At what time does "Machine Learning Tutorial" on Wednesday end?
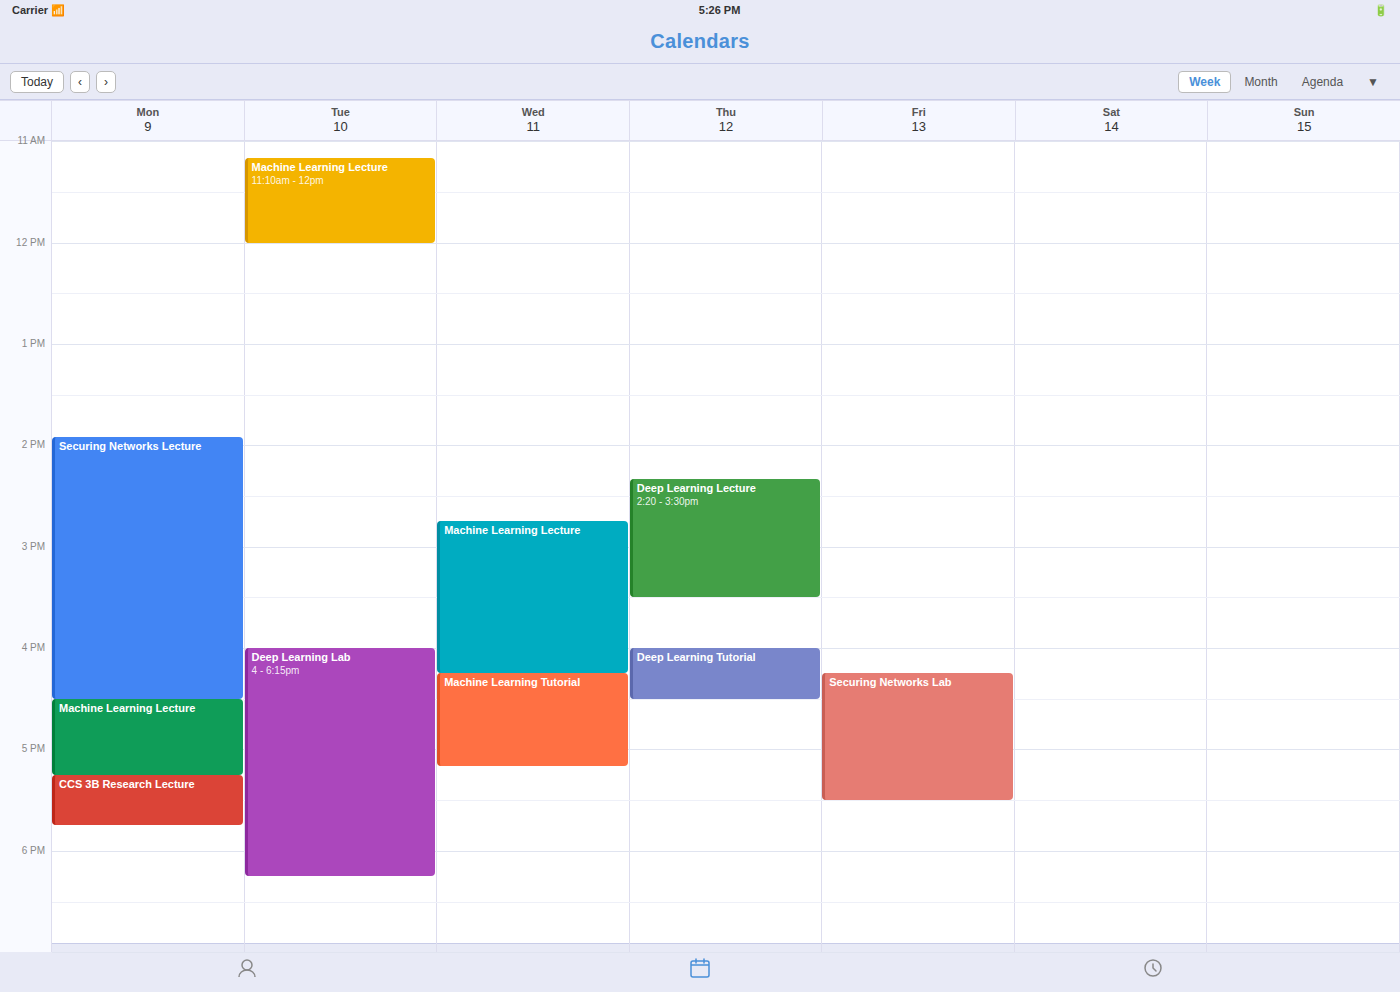
5:10 PM